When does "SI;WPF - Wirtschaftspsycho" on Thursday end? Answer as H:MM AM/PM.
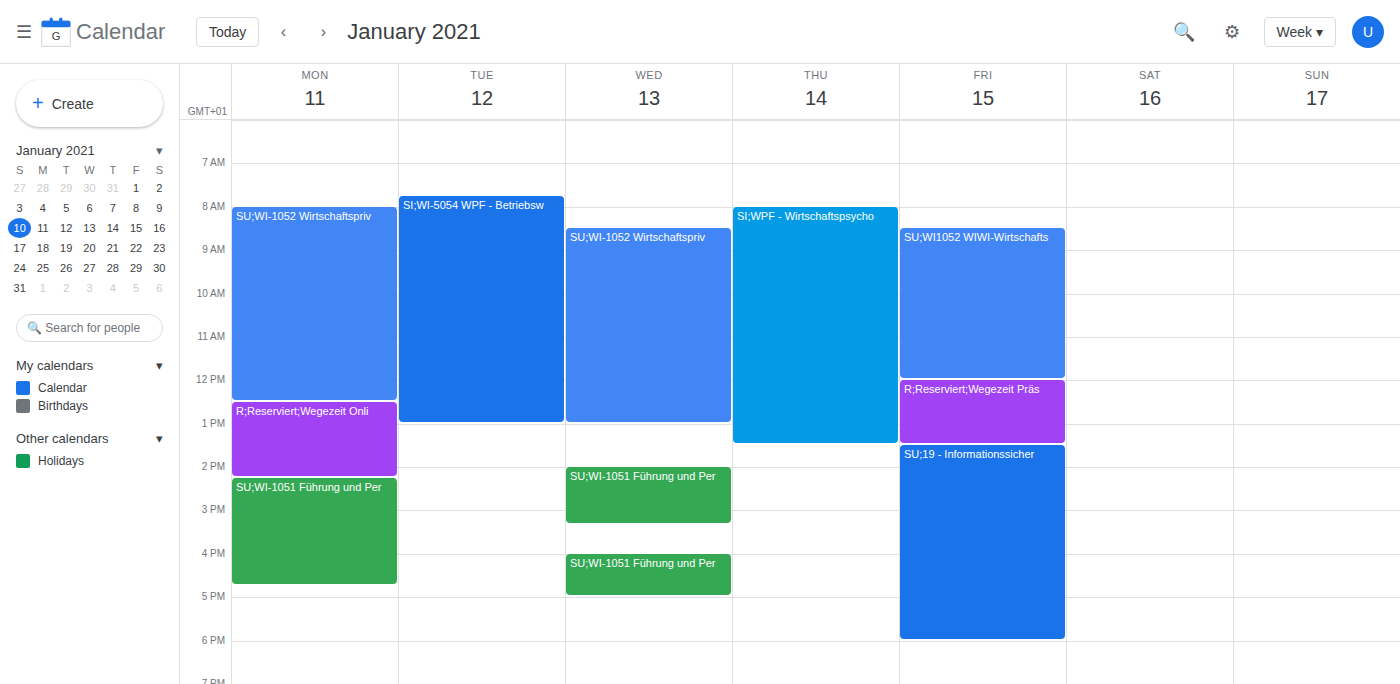
1:30 PM